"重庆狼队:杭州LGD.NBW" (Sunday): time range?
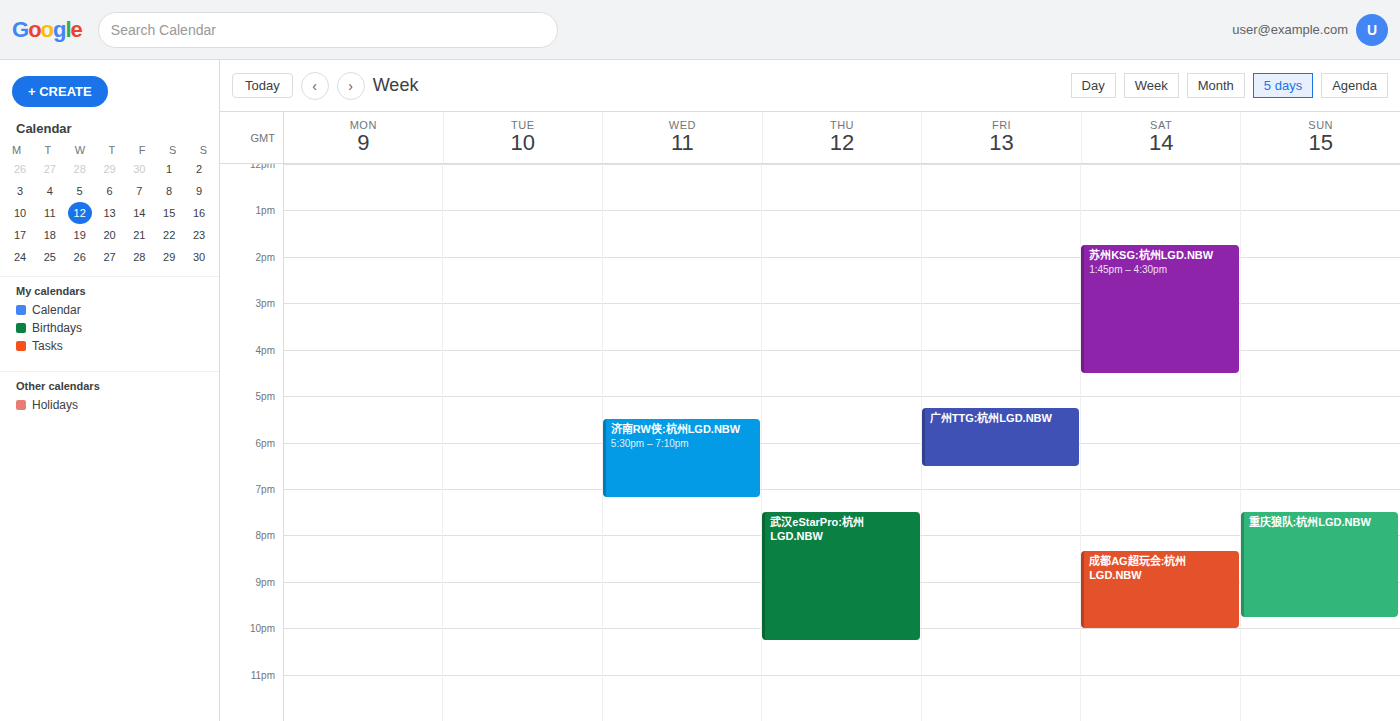
7:30 PM to 9:45 PM